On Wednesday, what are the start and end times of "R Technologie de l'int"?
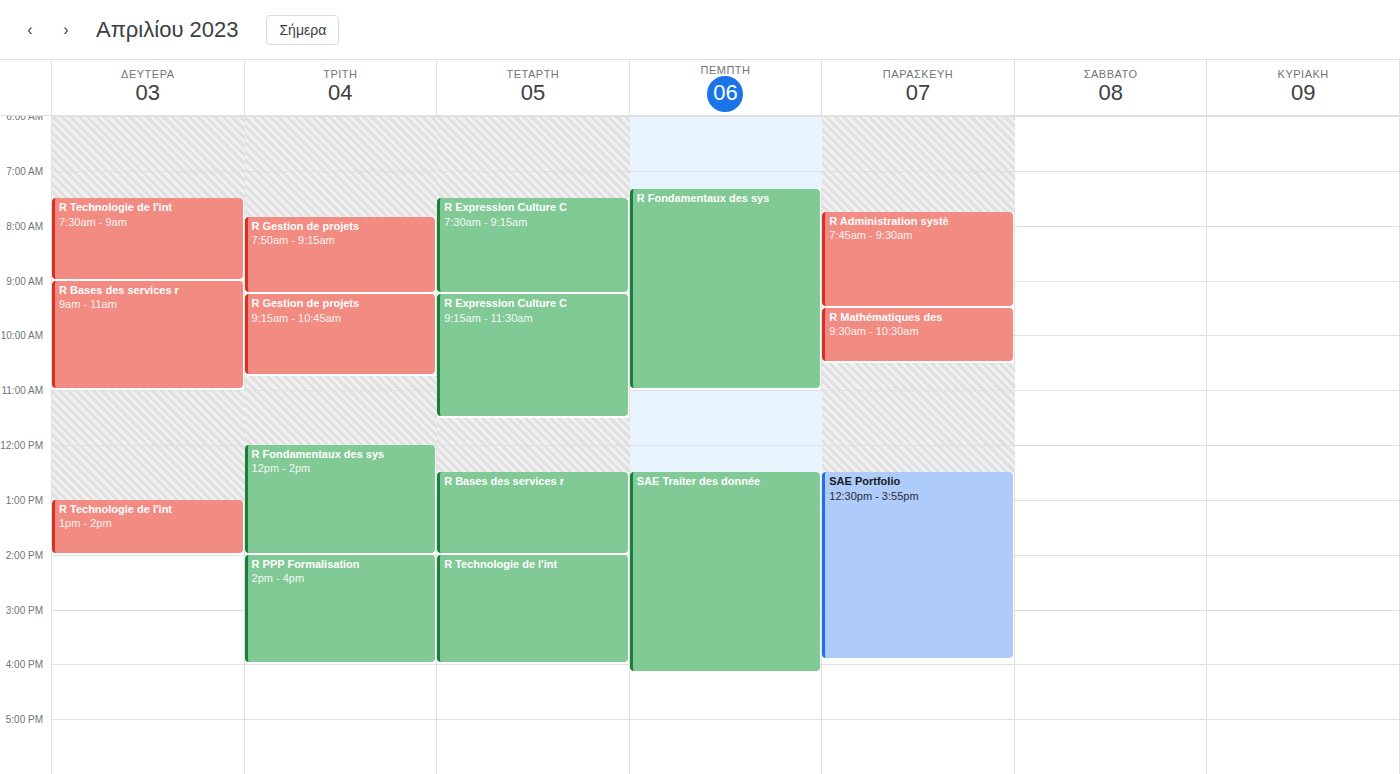
2:00 PM to 4:00 PM